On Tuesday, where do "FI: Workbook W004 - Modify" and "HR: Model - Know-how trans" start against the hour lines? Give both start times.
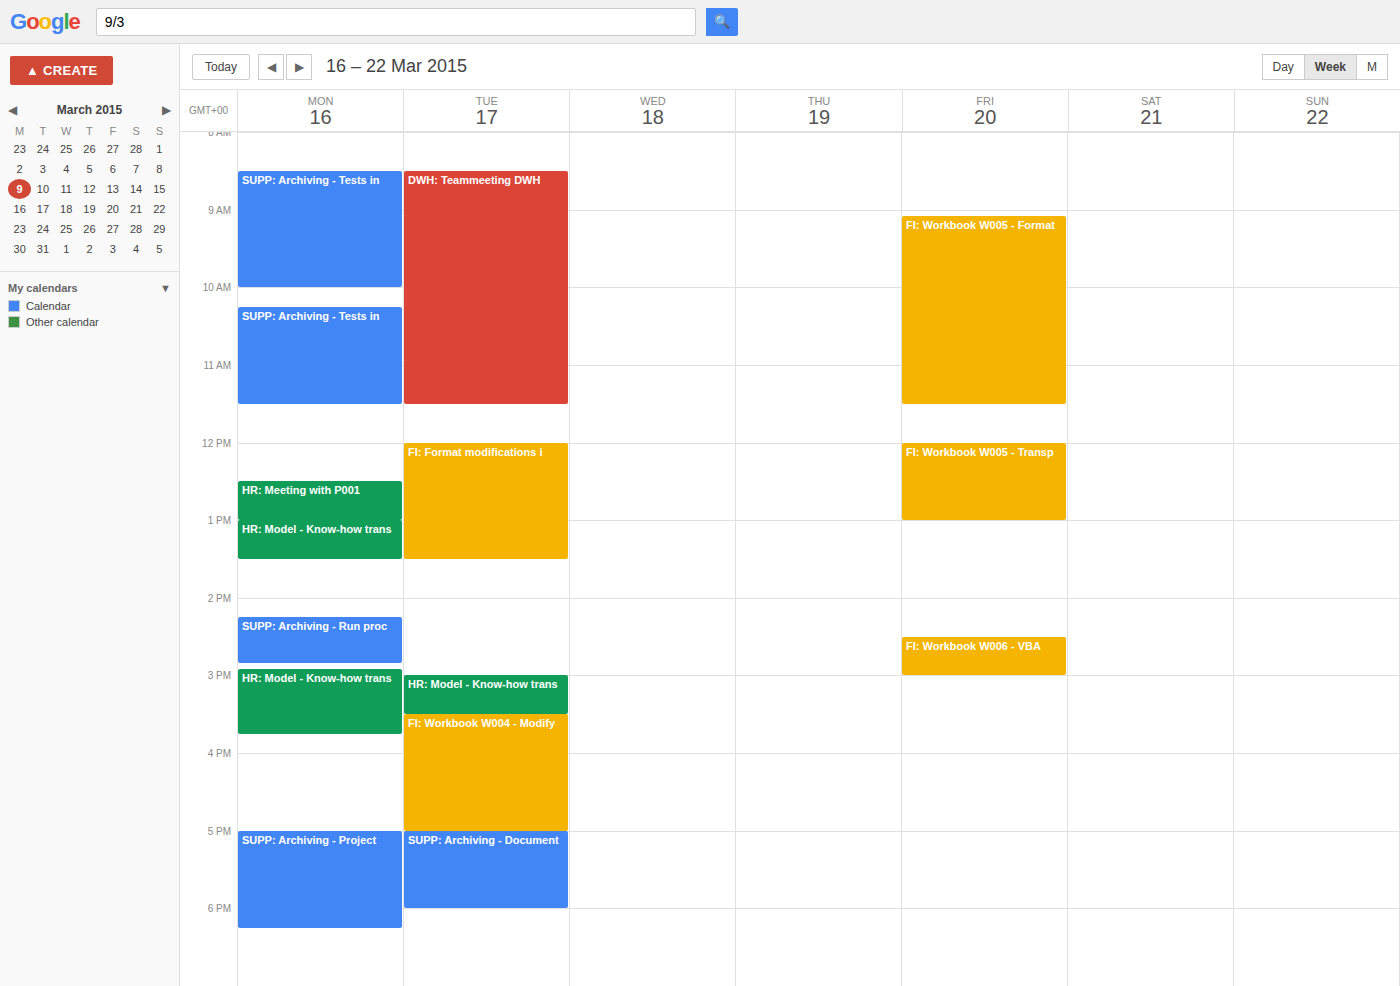
"FI: Workbook W004 - Modify": 3:30 PM, halfway between the 3 PM and 4 PM lines. "HR: Model - Know-how trans": 3:00 PM, exactly on the 3 PM line.